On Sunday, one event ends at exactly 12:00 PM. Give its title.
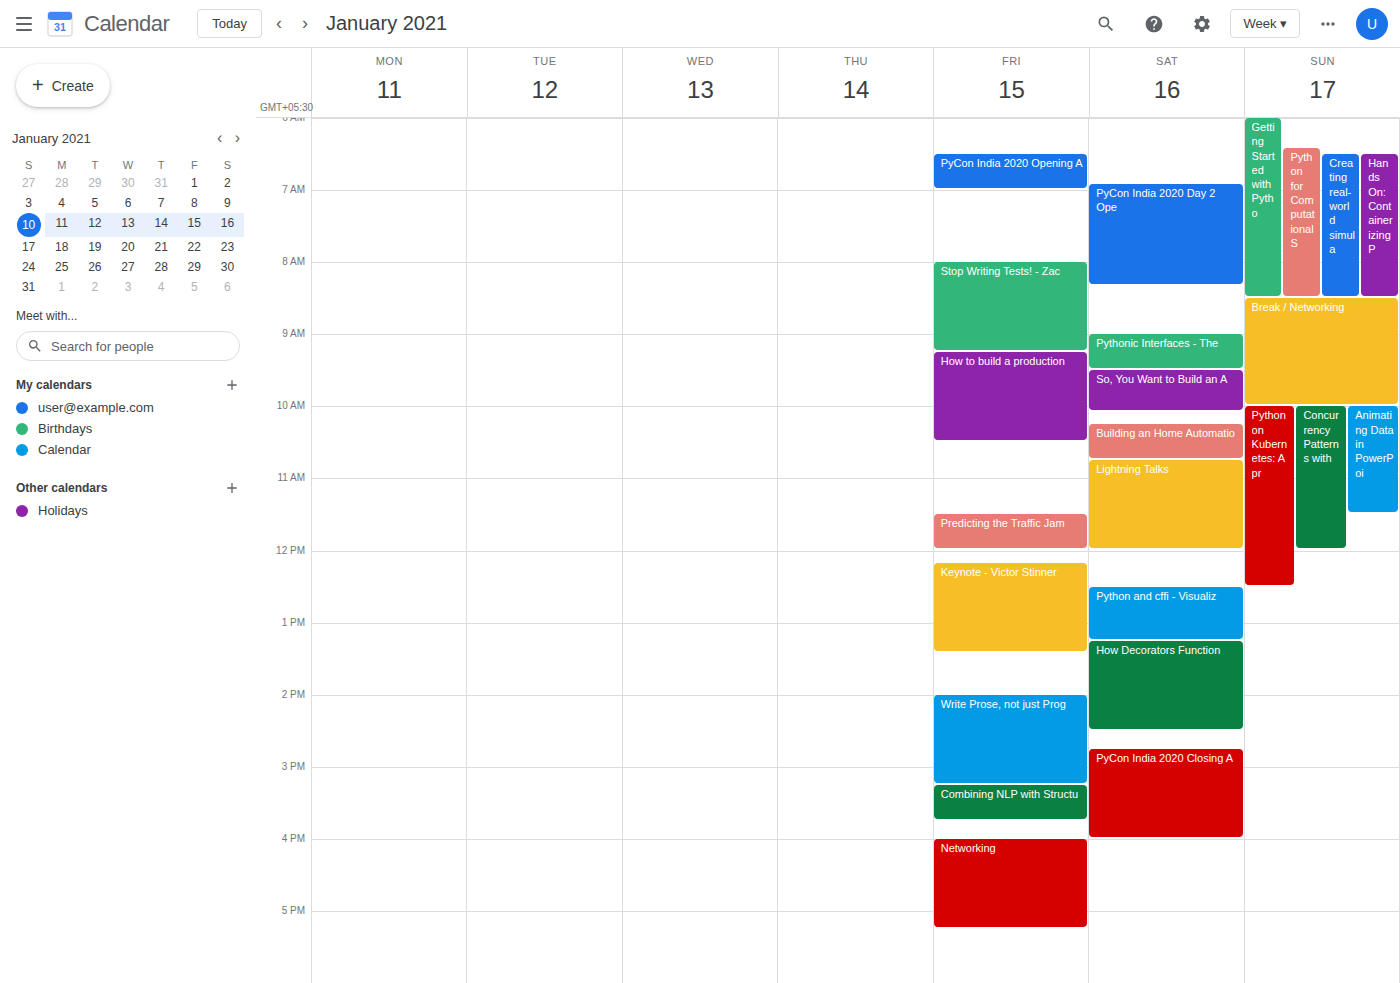
"Concurrency Patterns with"